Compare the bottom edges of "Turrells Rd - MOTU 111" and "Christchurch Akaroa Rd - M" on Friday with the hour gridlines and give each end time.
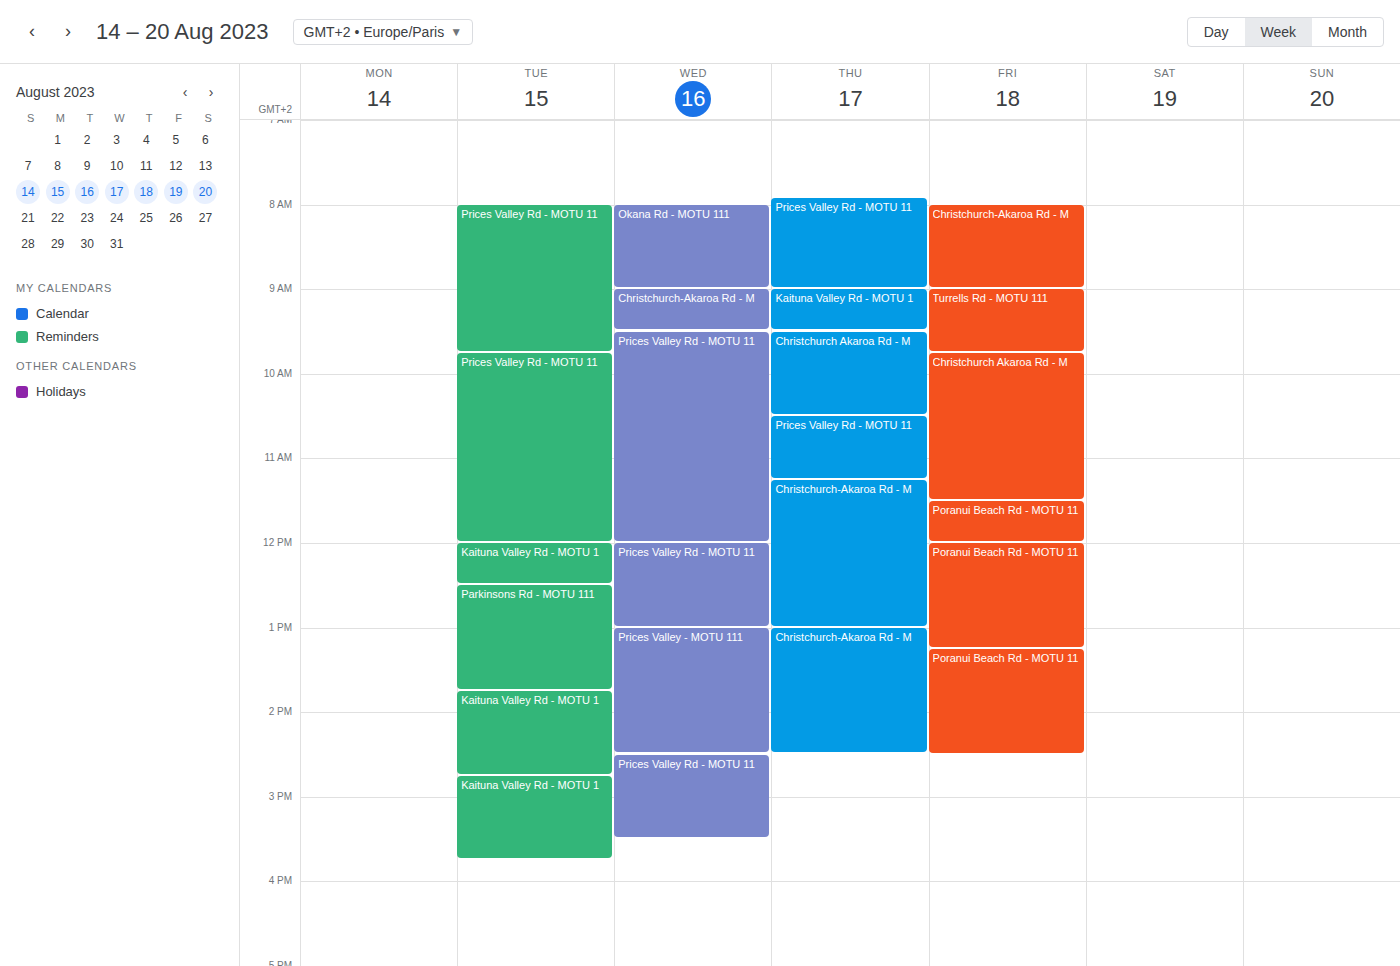
"Turrells Rd - MOTU 111": 9:45 AM, neither: three quarters of the way from the 9 AM line to the 10 AM line. "Christchurch Akaroa Rd - M": 11:30 AM, halfway between the 11 AM and 12 PM lines.